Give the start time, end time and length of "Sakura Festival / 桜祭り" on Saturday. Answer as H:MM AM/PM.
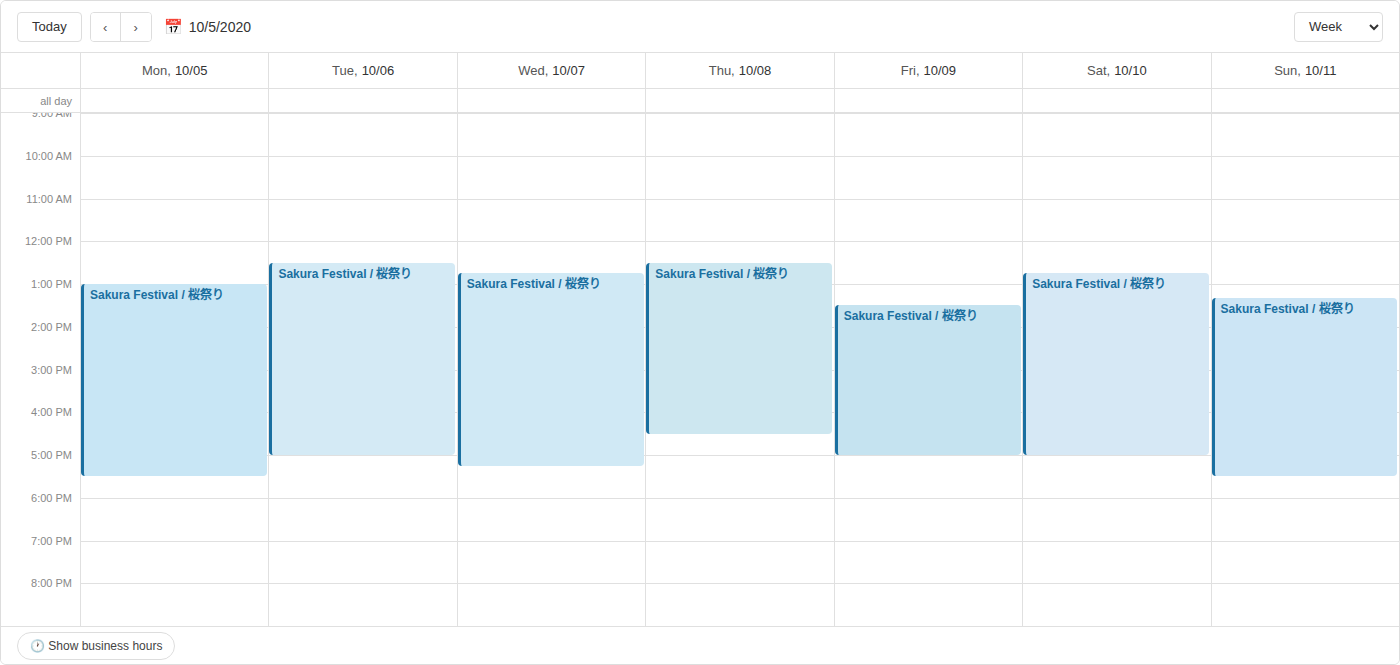
12:45 PM to 5:00 PM, 4 hours 15 minutes